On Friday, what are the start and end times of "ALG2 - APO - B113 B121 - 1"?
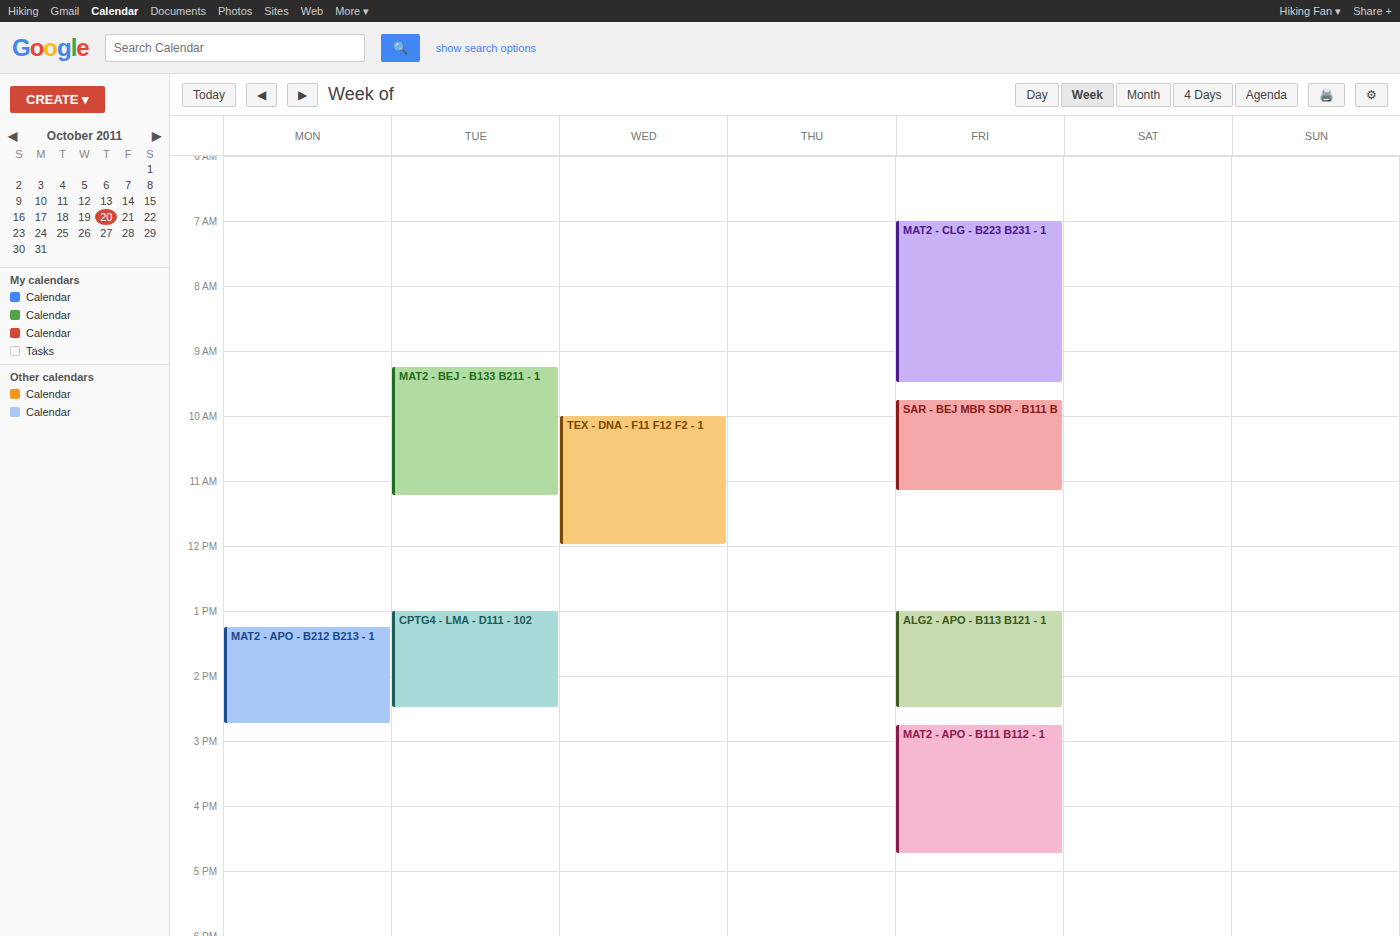
1:00 PM to 2:30 PM